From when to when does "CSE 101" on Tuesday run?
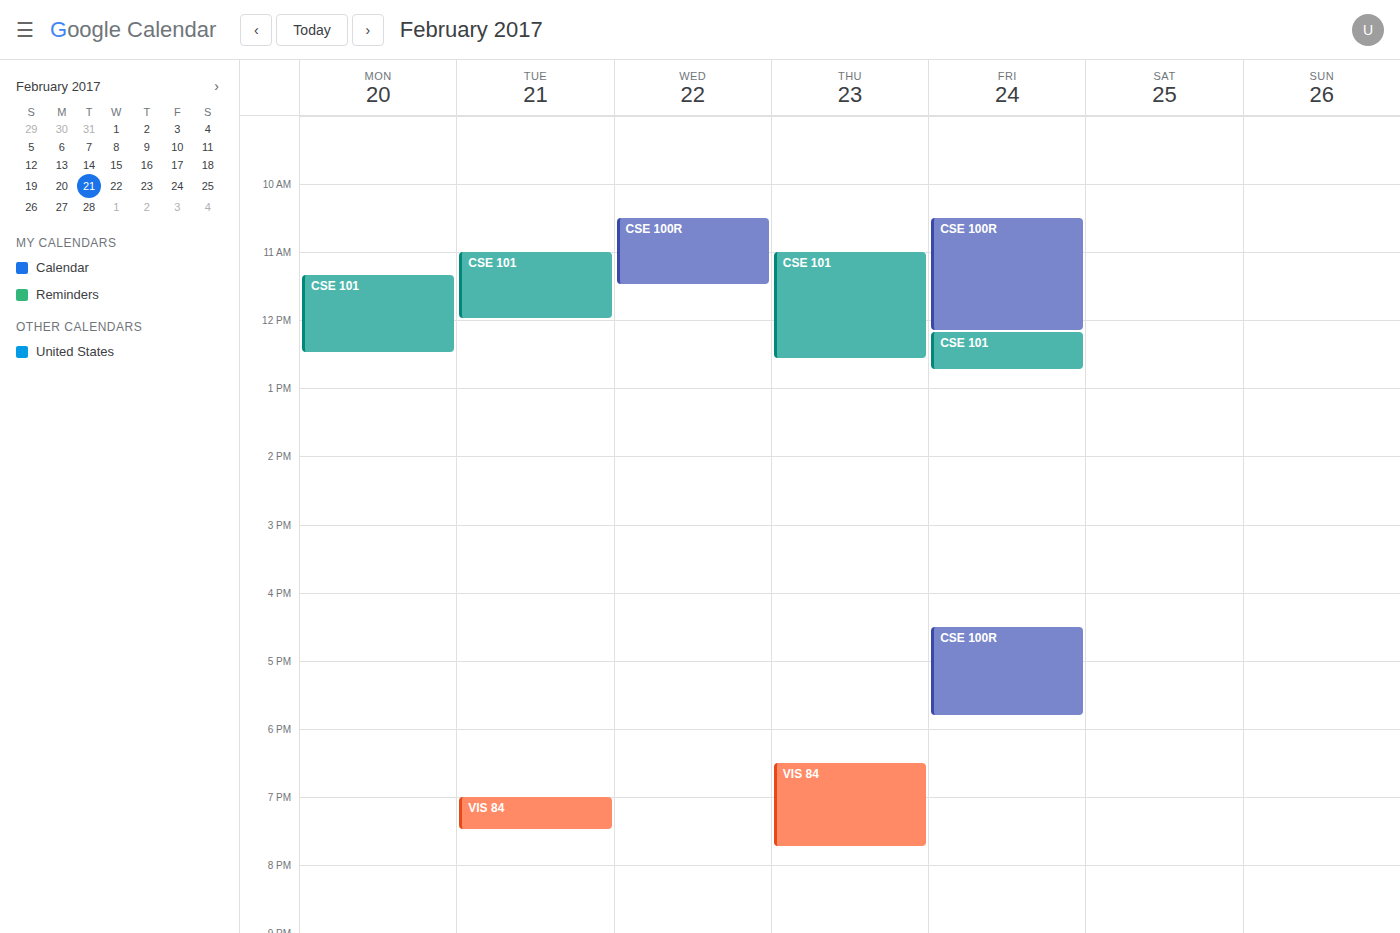
11:00 AM to 12:00 PM